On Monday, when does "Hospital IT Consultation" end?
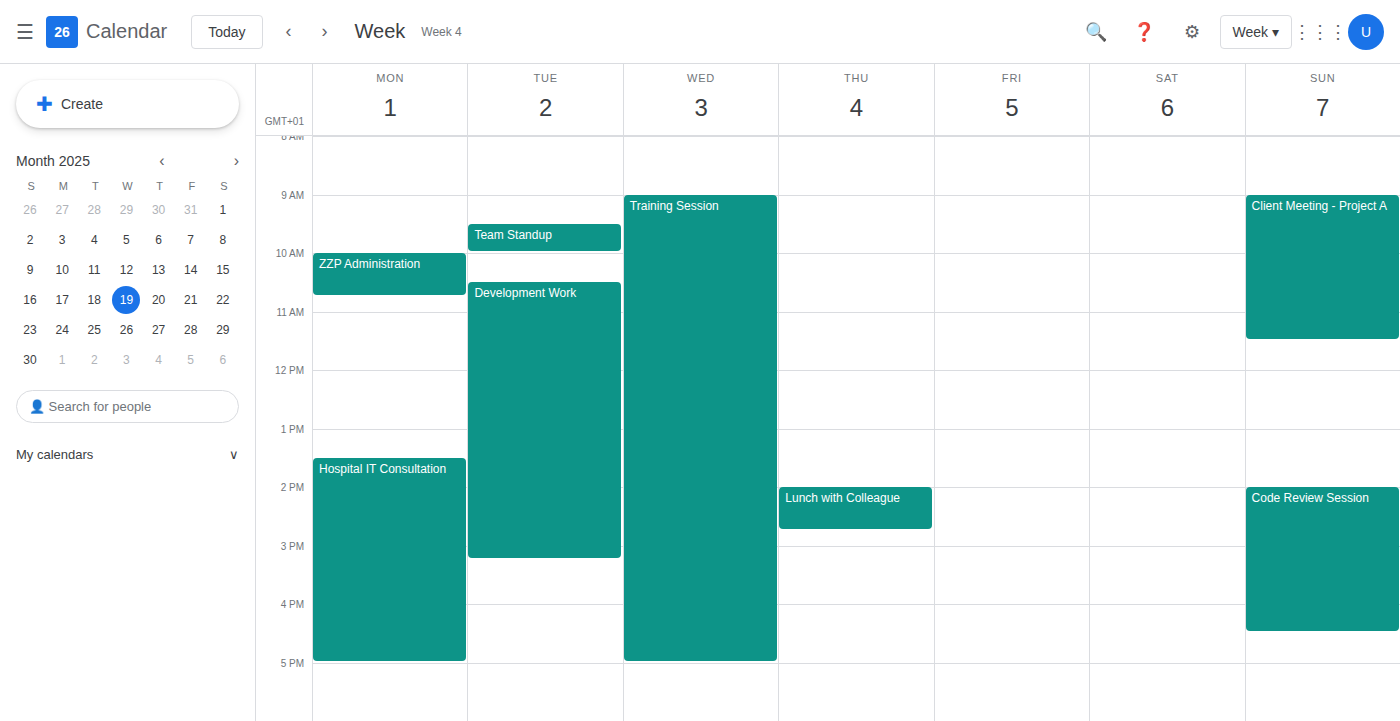
5:00 PM